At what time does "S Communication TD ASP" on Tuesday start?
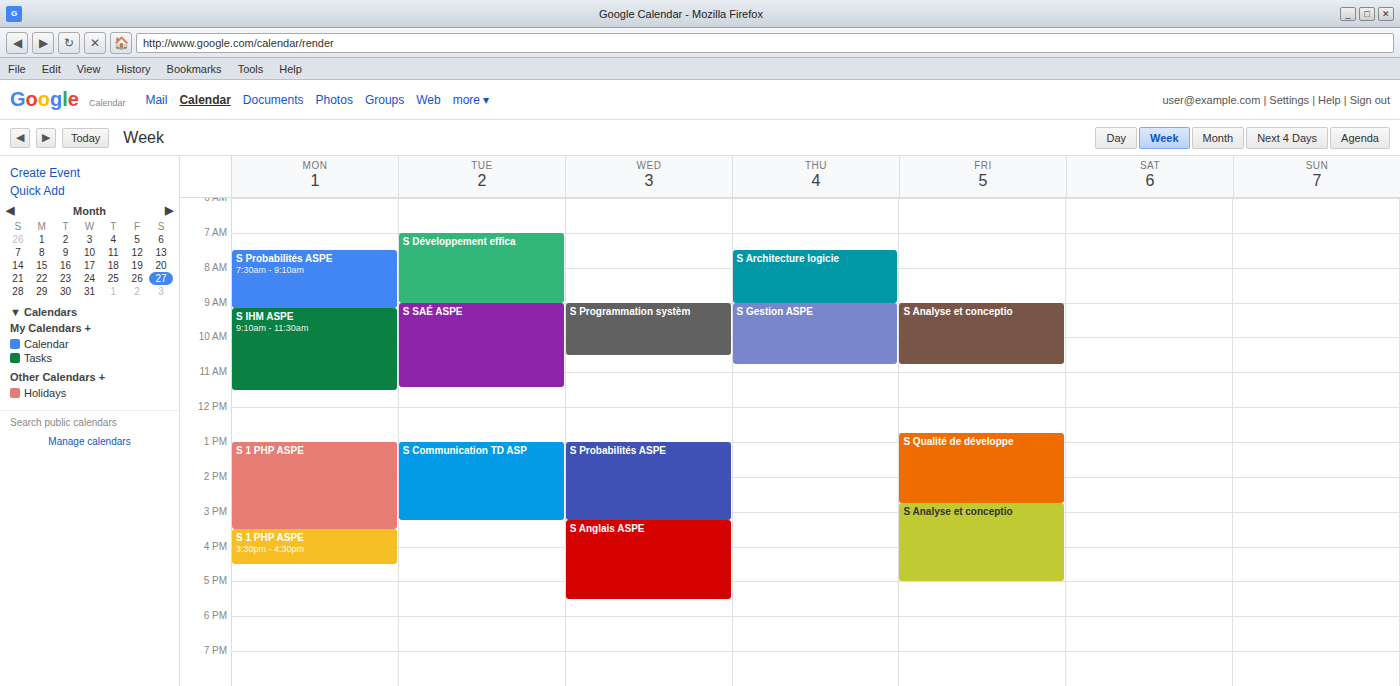
1:00 PM